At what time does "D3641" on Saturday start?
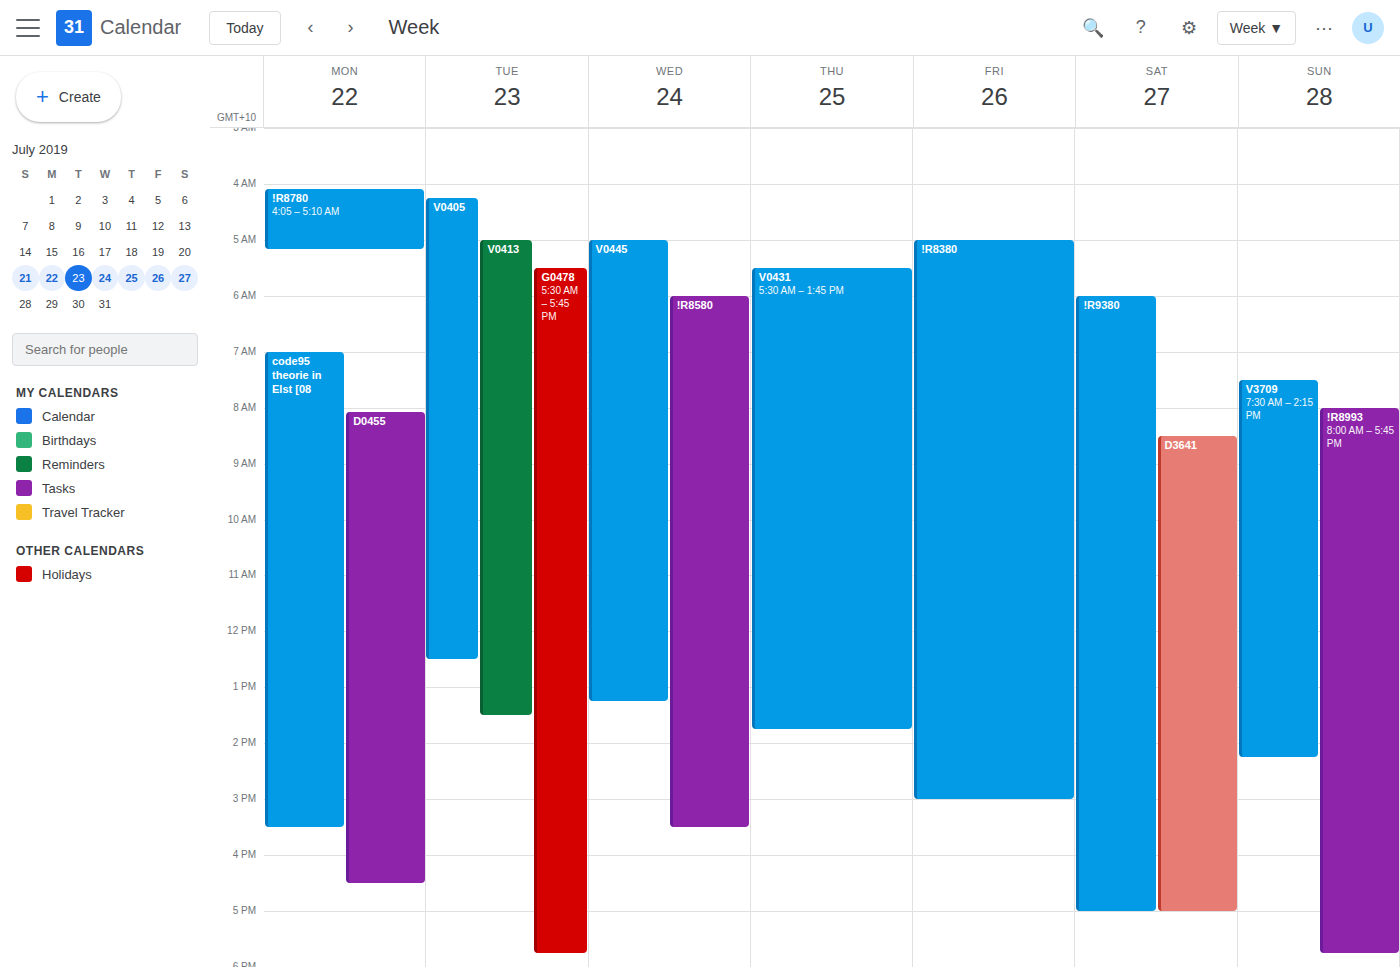
8:30 AM